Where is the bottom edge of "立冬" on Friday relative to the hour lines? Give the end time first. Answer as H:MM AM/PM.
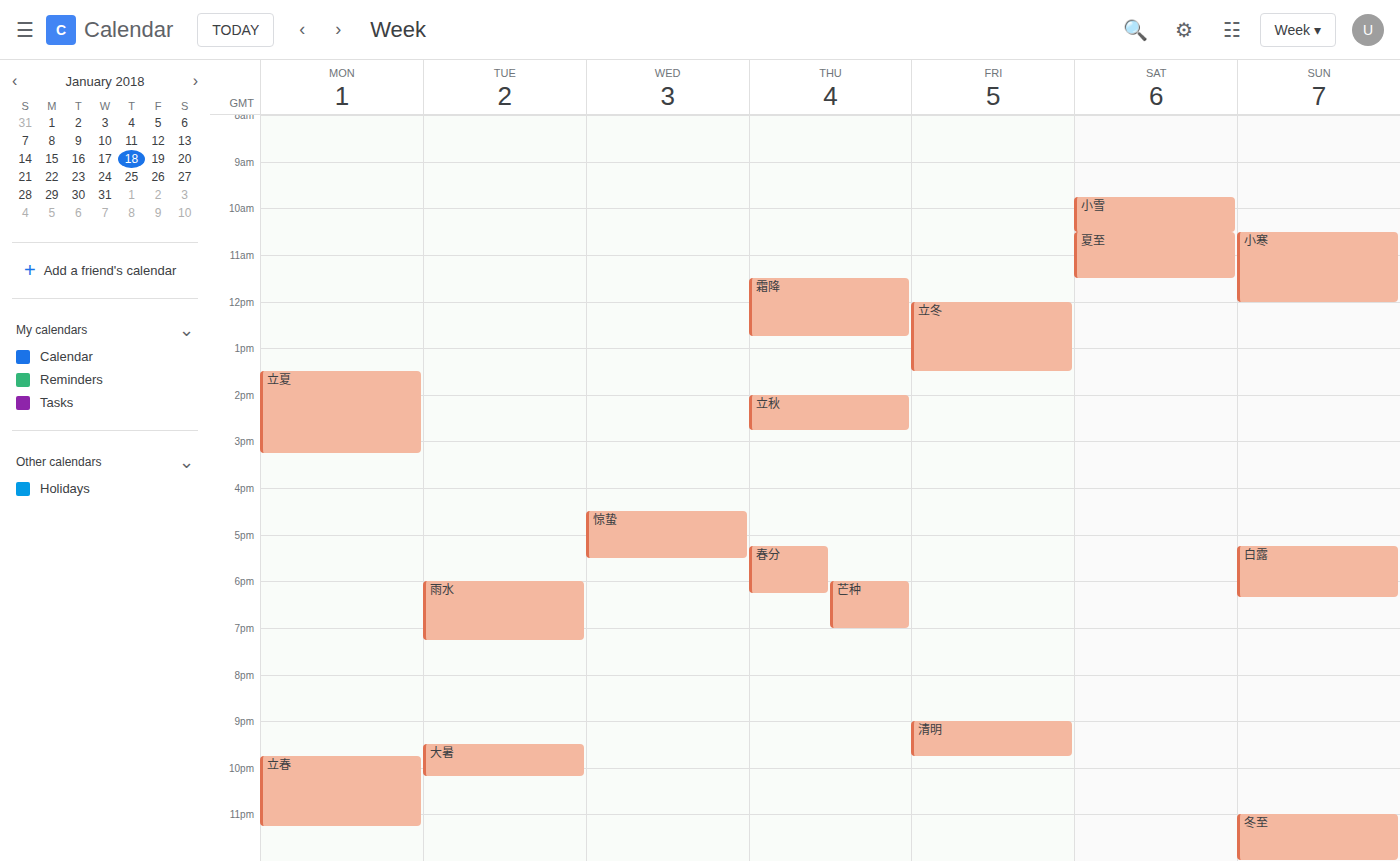
1:30 PM -- halfway between the 1 PM and 2 PM lines.